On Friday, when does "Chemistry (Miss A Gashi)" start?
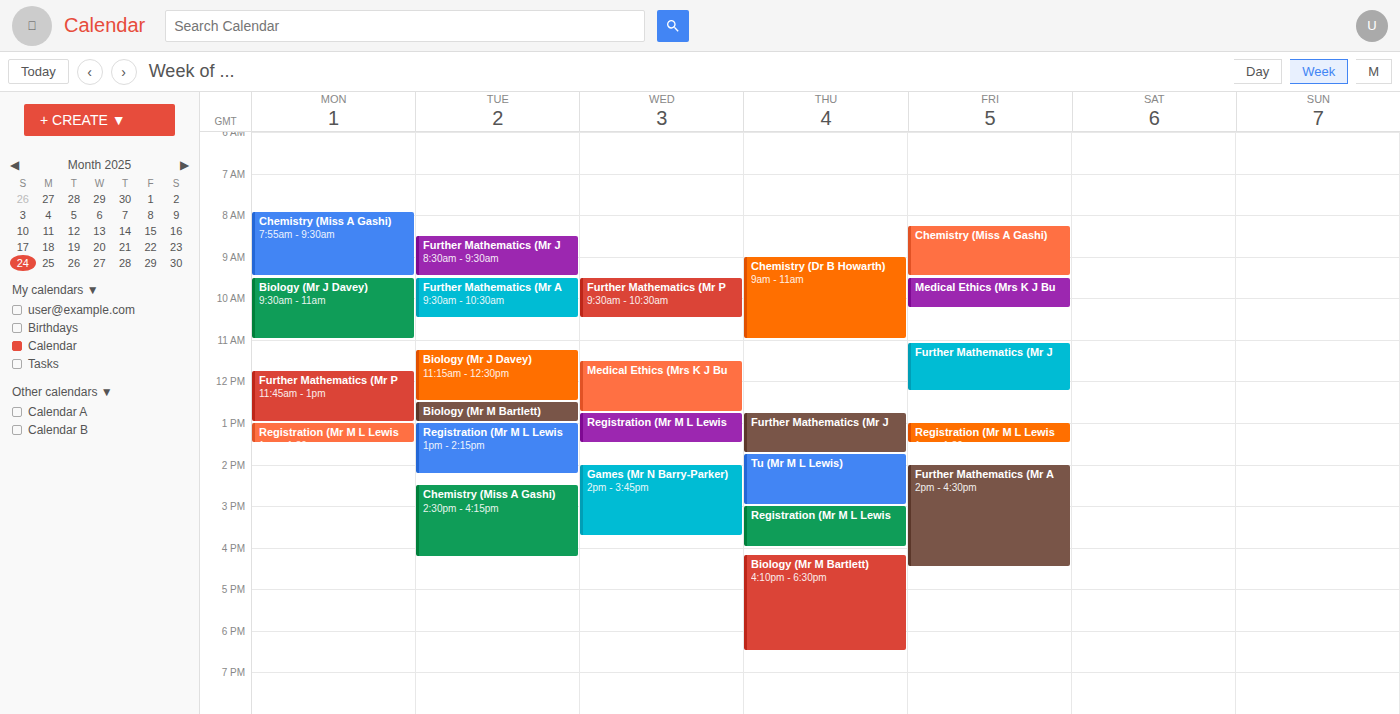
08:15